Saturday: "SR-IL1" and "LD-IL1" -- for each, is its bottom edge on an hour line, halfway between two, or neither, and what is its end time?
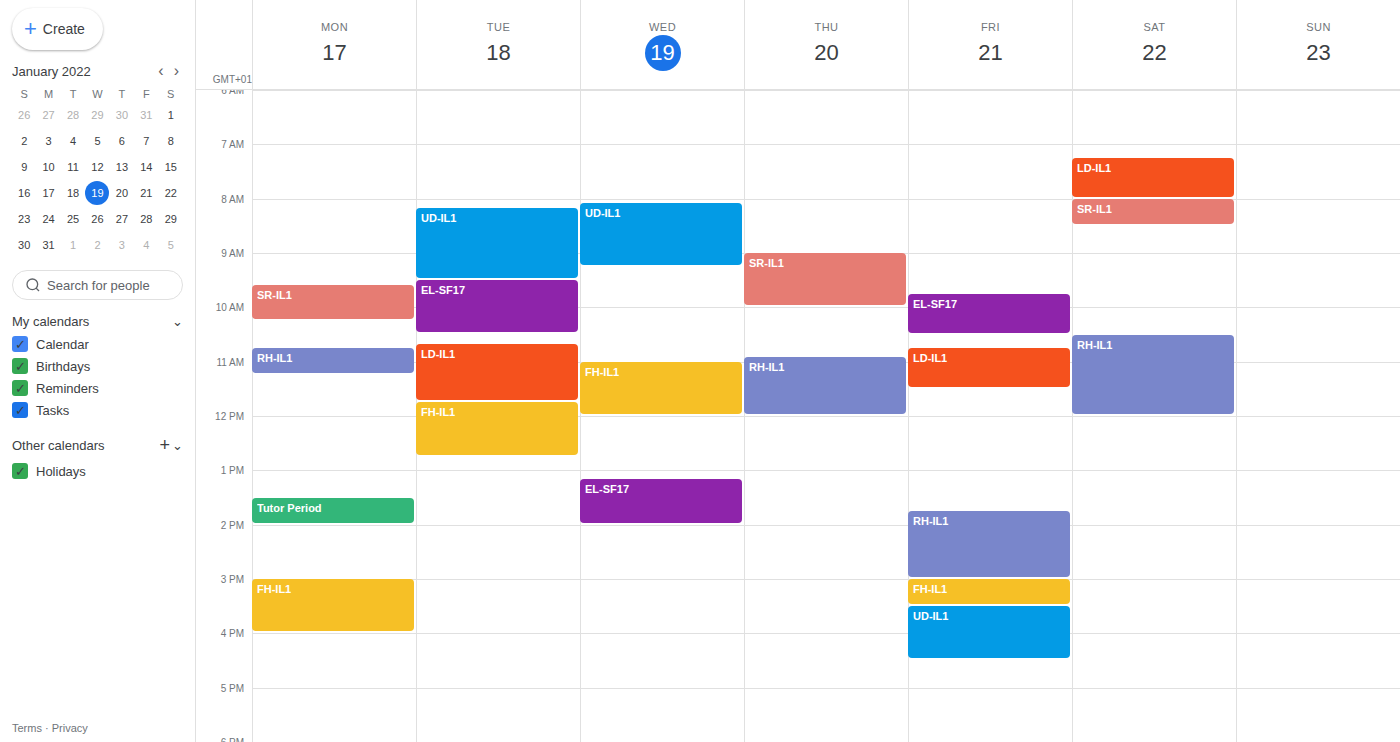
"SR-IL1": 08:30, halfway between the 08:00 and 09:00 lines. "LD-IL1": 08:00, exactly on the 08:00 line.